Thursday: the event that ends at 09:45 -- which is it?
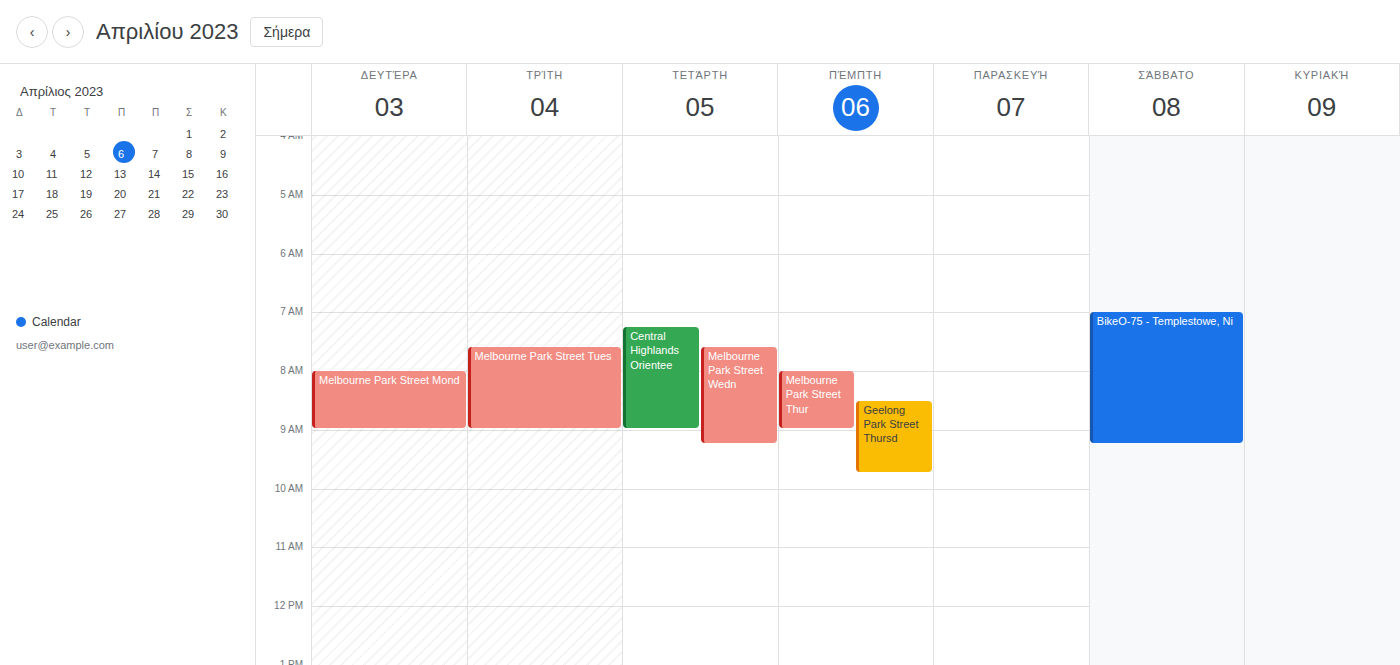
"Geelong Park Street Thursd"